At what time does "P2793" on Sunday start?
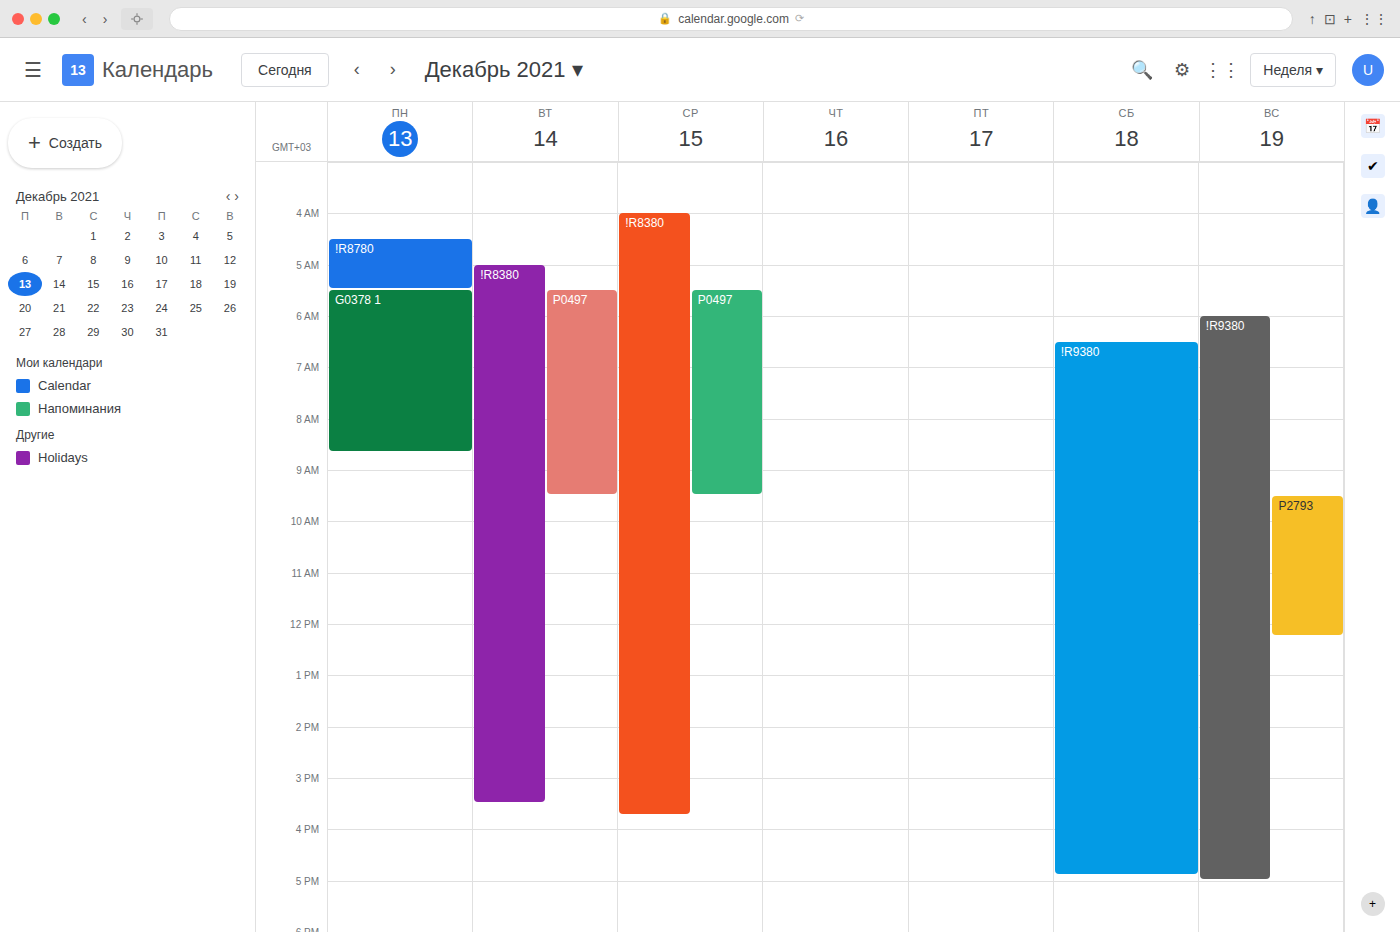
09:30